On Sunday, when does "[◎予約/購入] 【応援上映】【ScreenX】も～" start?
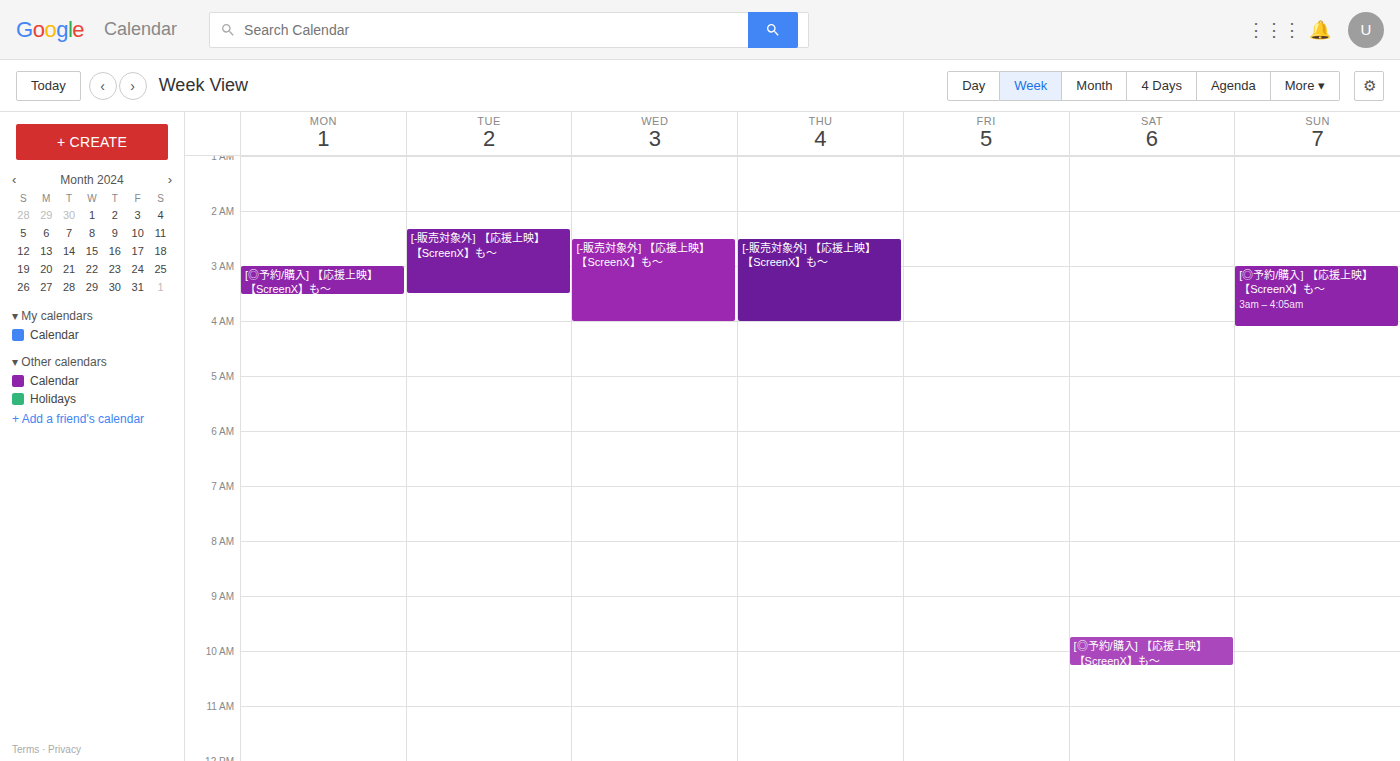
3:00 AM